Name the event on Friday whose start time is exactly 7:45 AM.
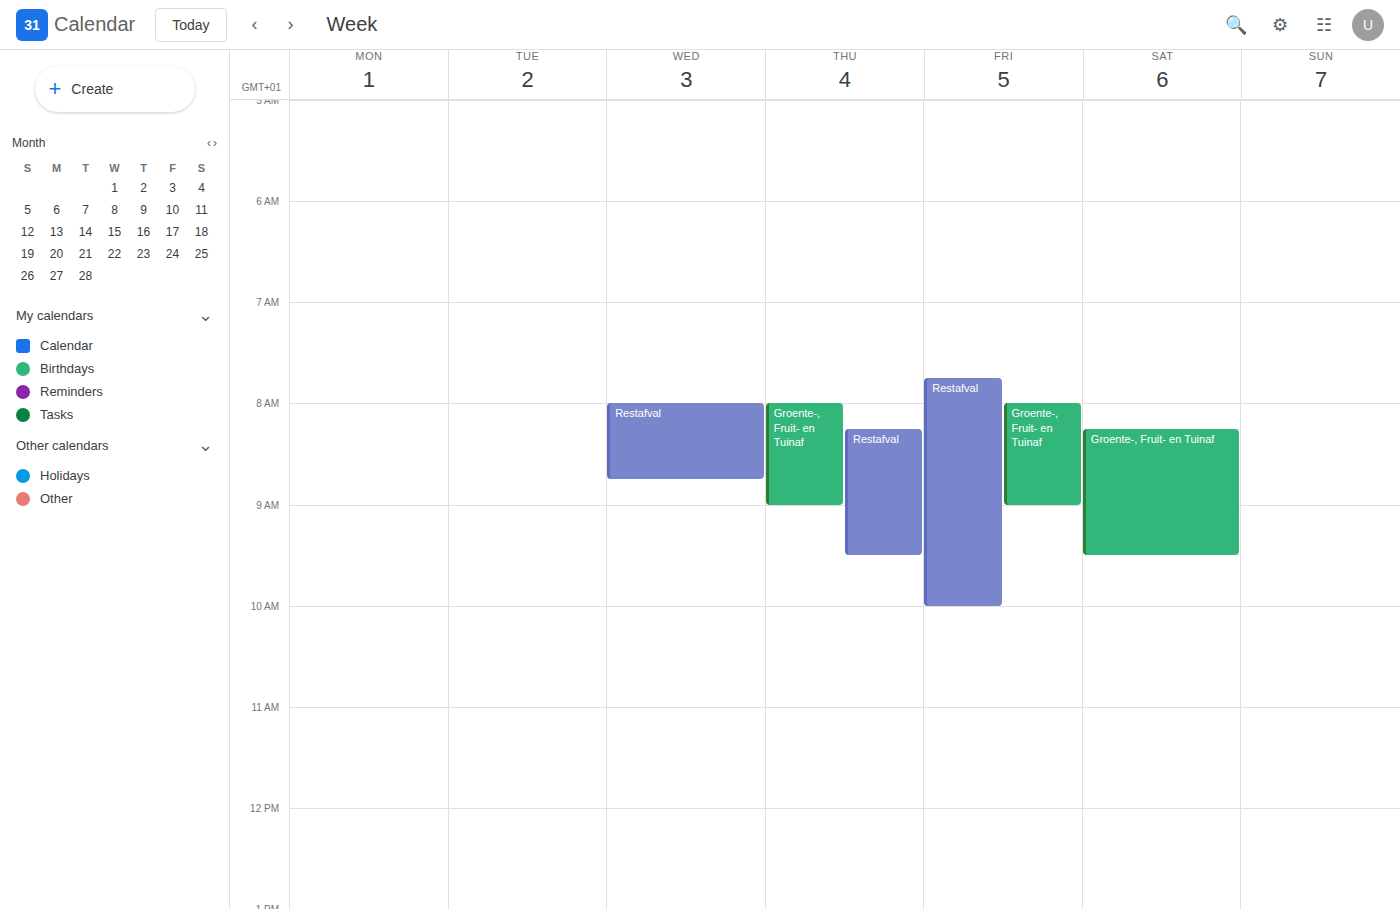
"Restafval"